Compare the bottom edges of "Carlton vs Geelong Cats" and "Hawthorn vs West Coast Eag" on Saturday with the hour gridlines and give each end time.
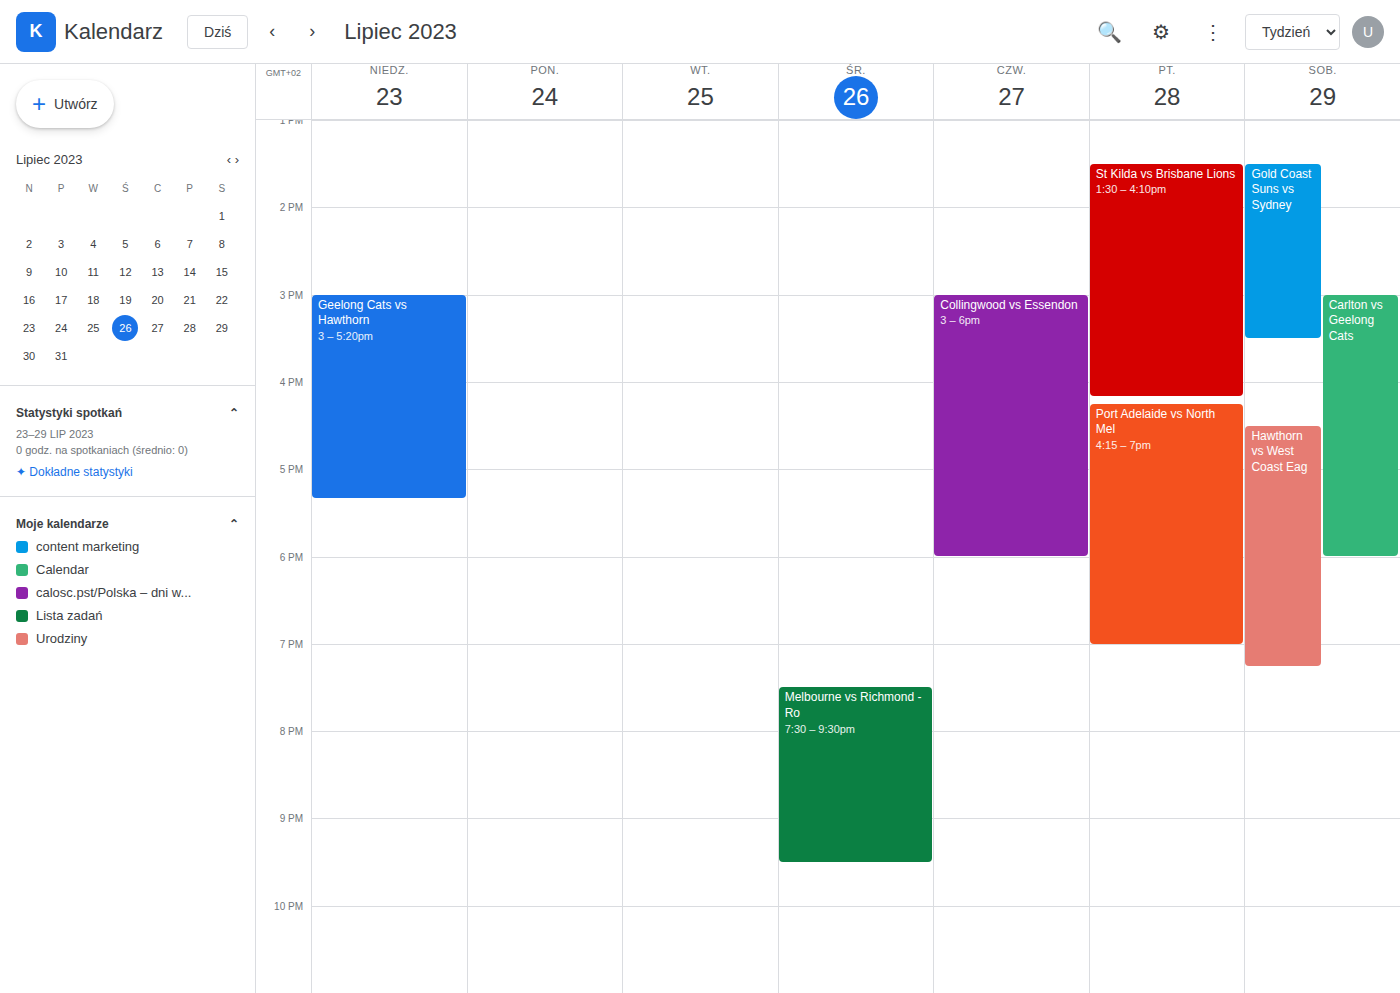
"Carlton vs Geelong Cats": 18:00, exactly on the 18:00 line. "Hawthorn vs West Coast Eag": 19:15, neither: a quarter of the way from the 19:00 line to the 20:00 line.